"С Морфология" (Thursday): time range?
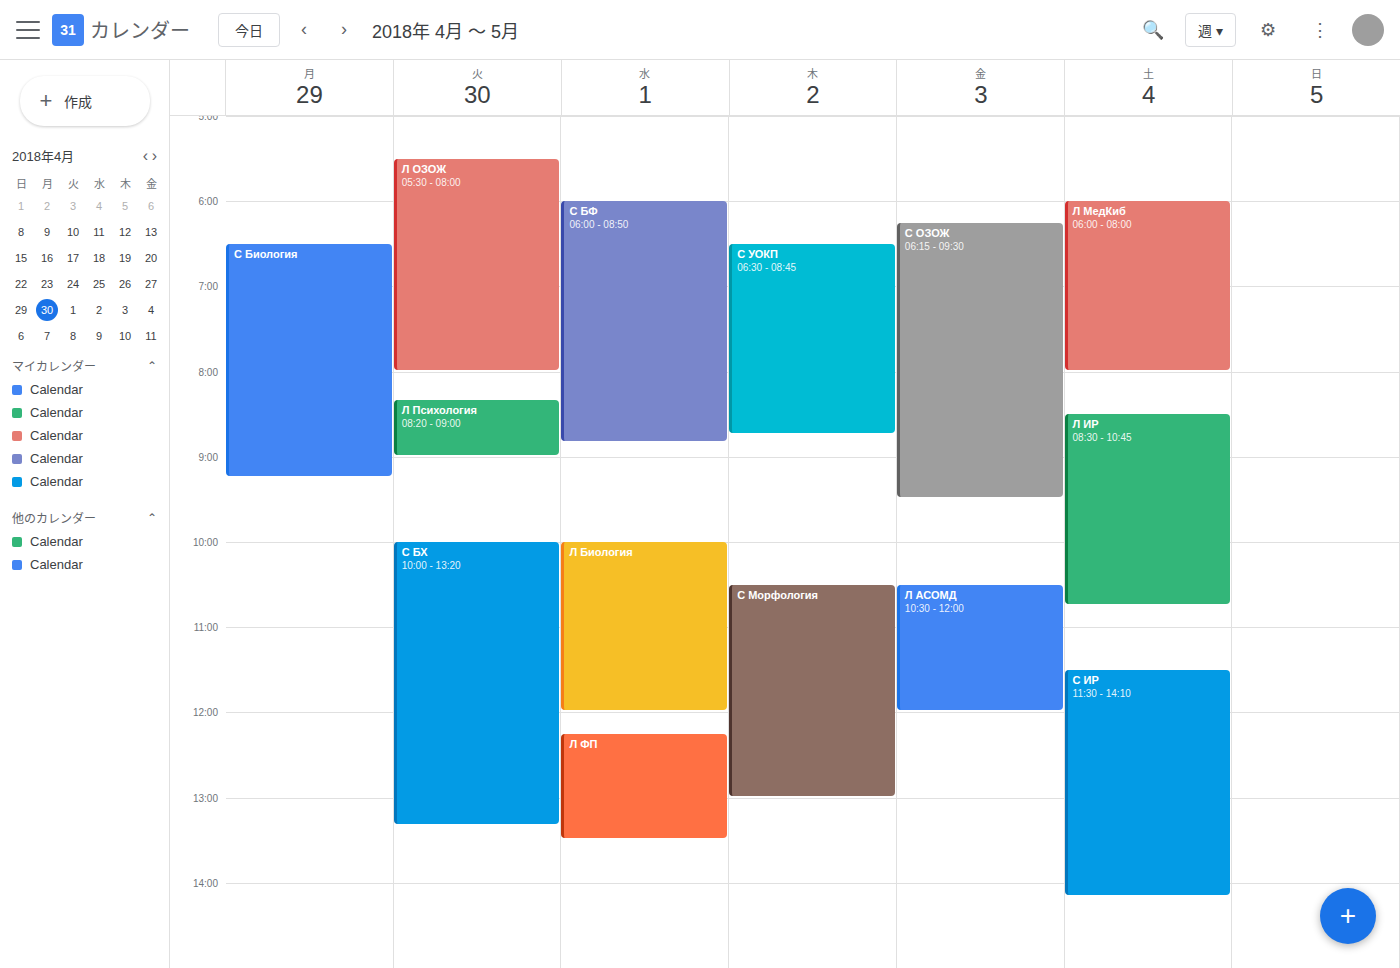
10:30 AM to 1:00 PM